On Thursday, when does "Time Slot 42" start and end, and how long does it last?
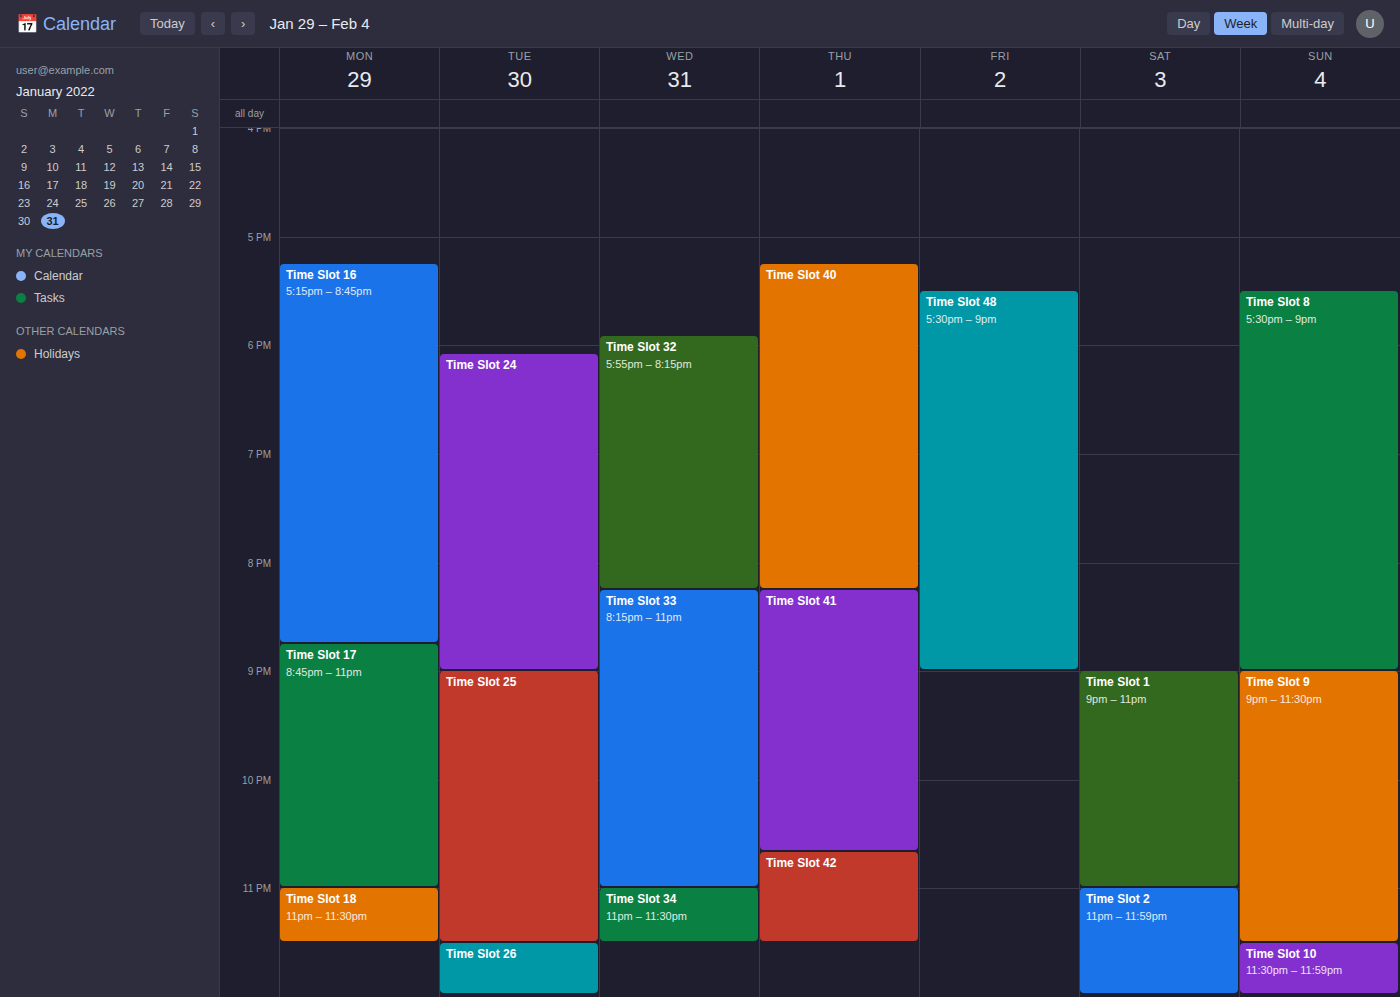
10:40 PM to 11:30 PM, 50 minutes